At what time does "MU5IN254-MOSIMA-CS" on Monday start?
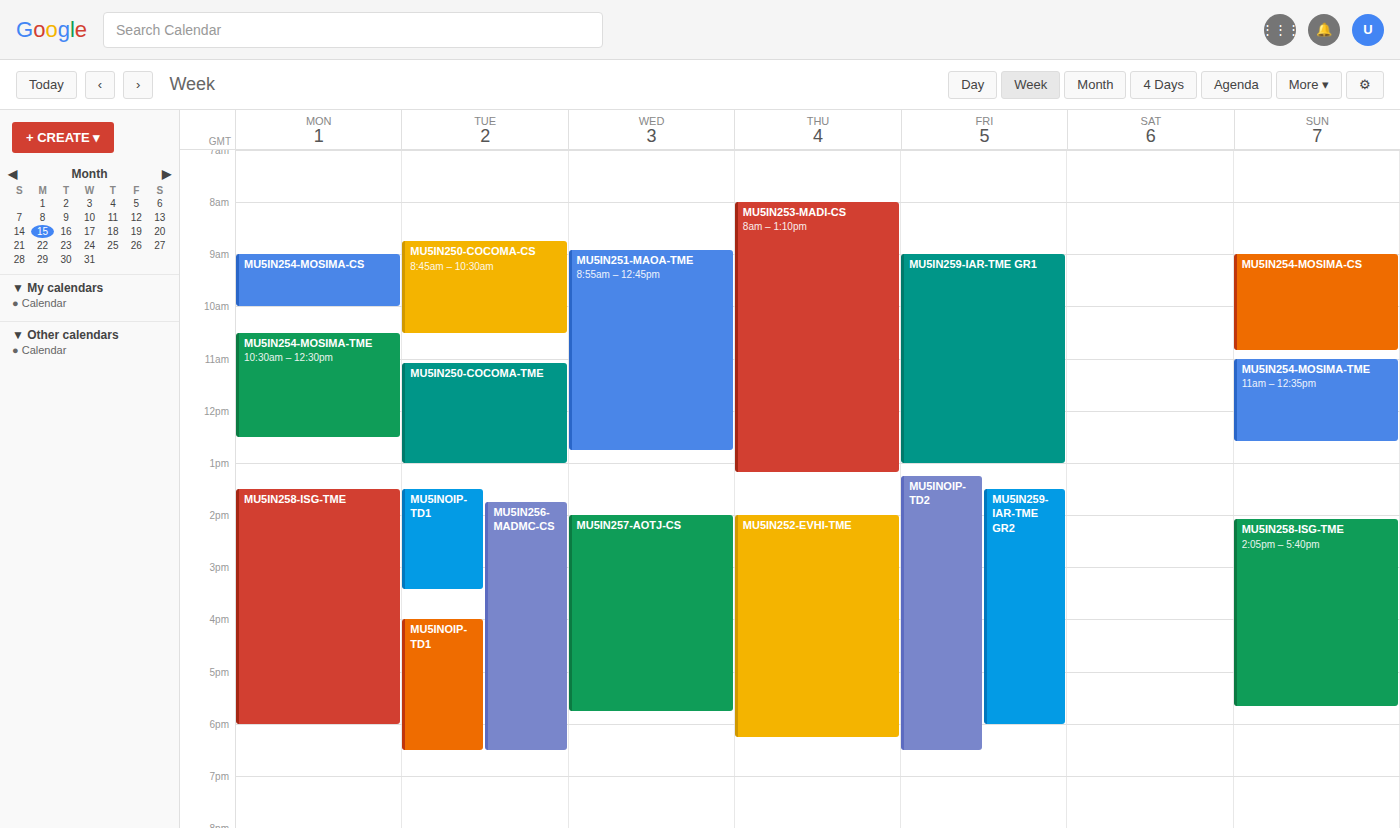
9:00 AM